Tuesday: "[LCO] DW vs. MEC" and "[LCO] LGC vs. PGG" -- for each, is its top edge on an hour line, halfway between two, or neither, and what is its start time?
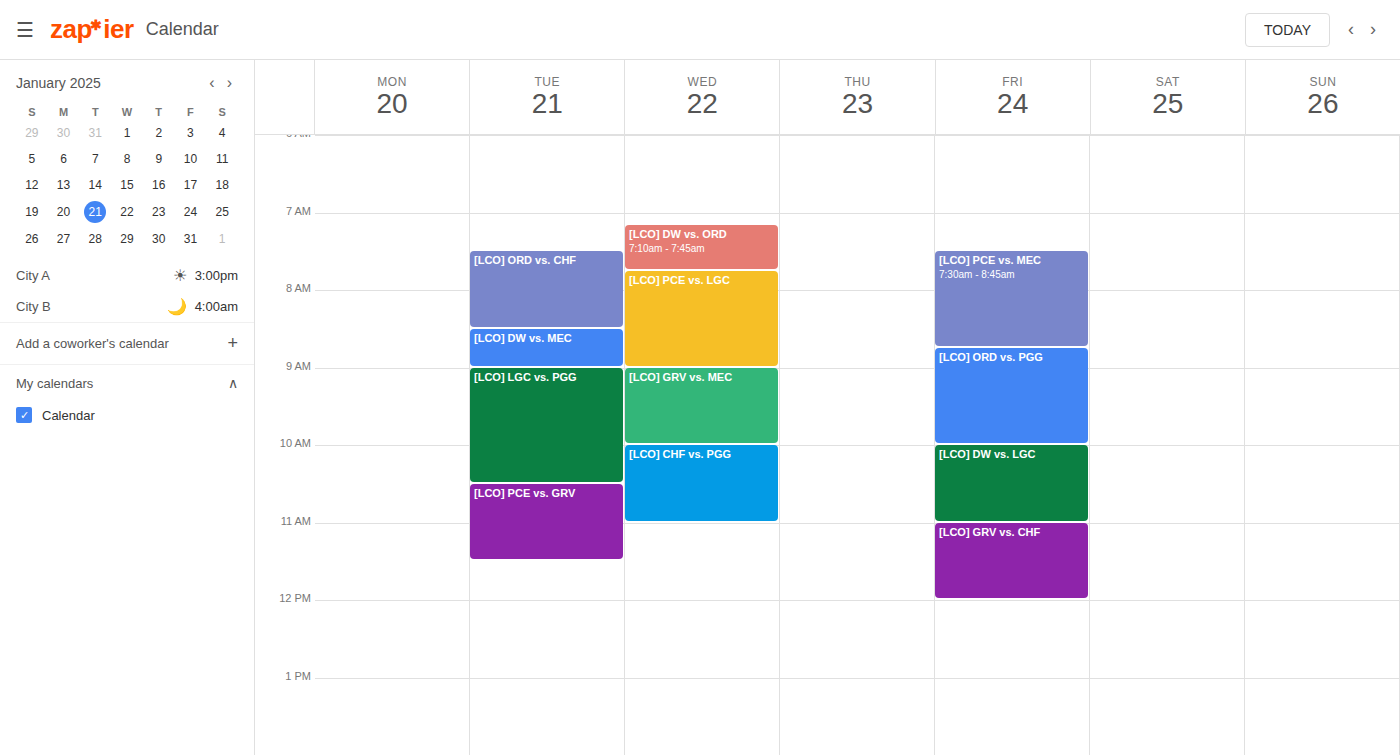
"[LCO] DW vs. MEC": 8:30 AM, halfway between the 8 AM and 9 AM lines. "[LCO] LGC vs. PGG": 9:00 AM, exactly on the 9 AM line.